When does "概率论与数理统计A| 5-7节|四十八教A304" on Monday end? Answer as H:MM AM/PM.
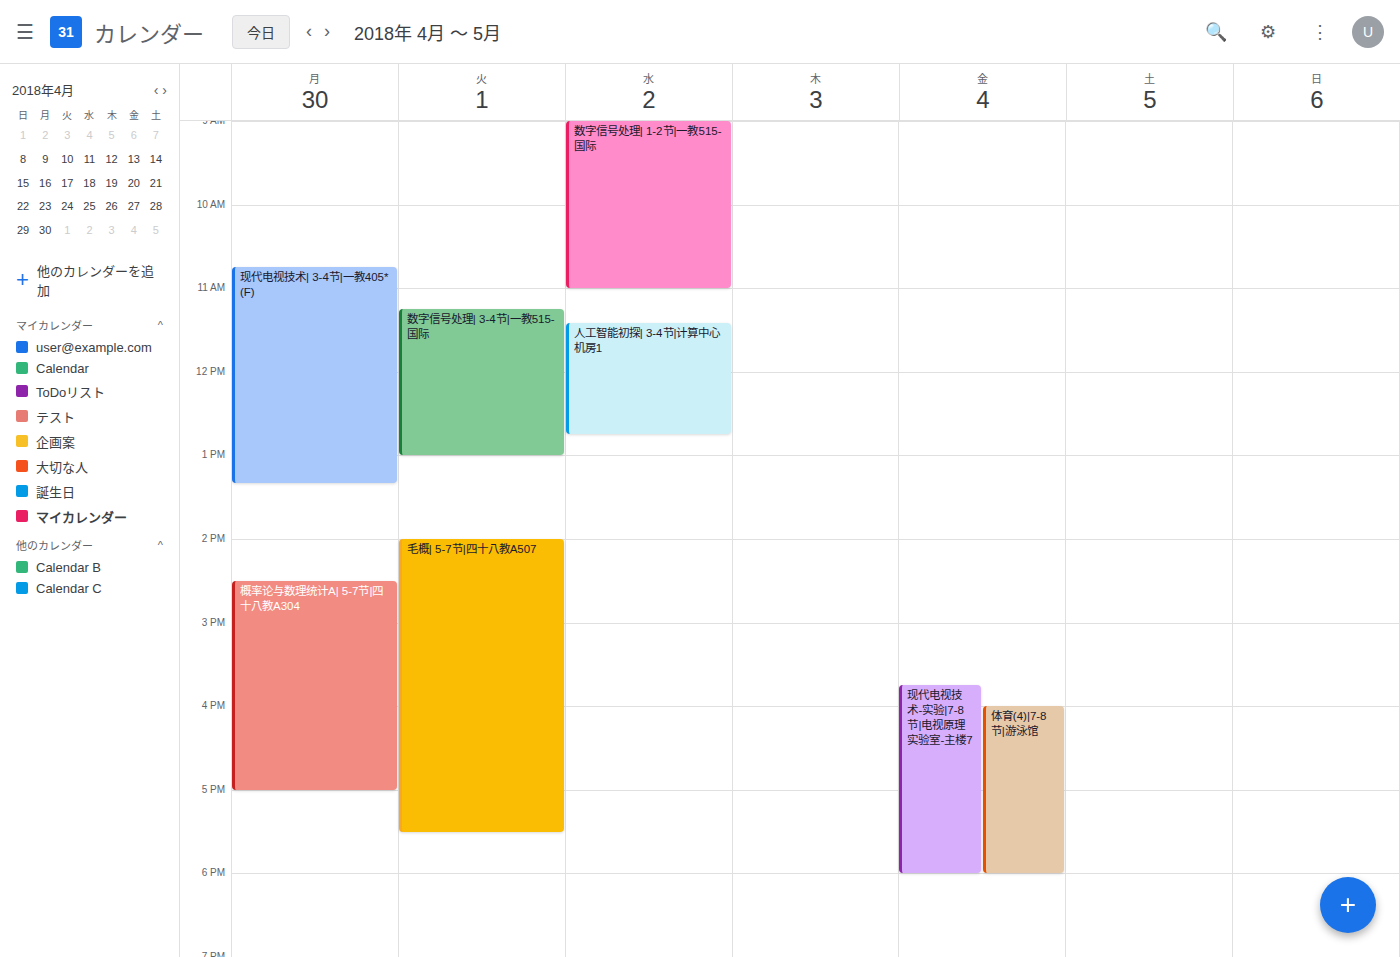
5:00 PM